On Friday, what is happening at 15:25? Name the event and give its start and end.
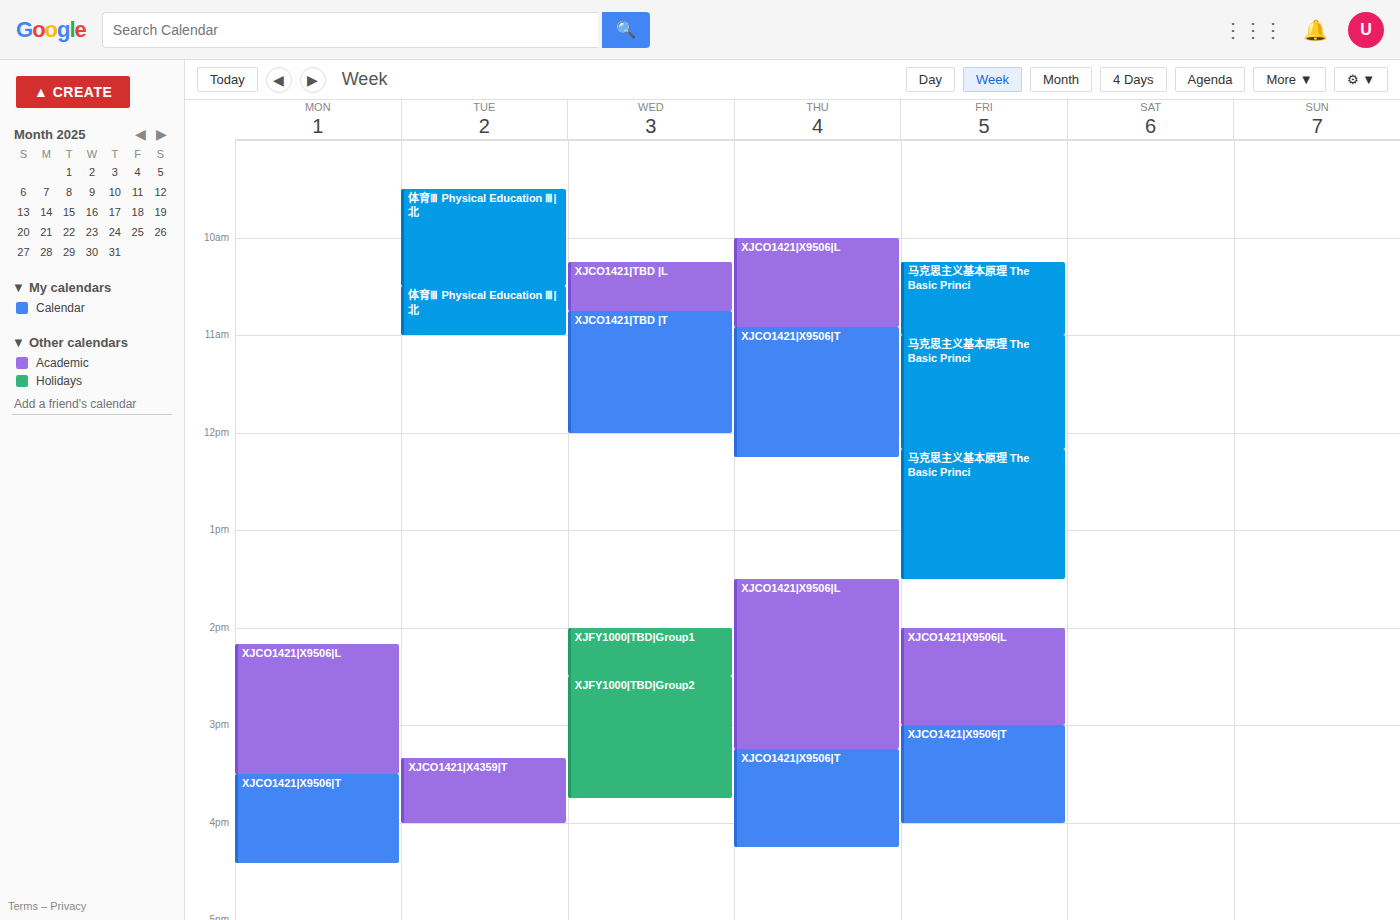
"XJCO1421|X9506|T", 15:00 to 16:00